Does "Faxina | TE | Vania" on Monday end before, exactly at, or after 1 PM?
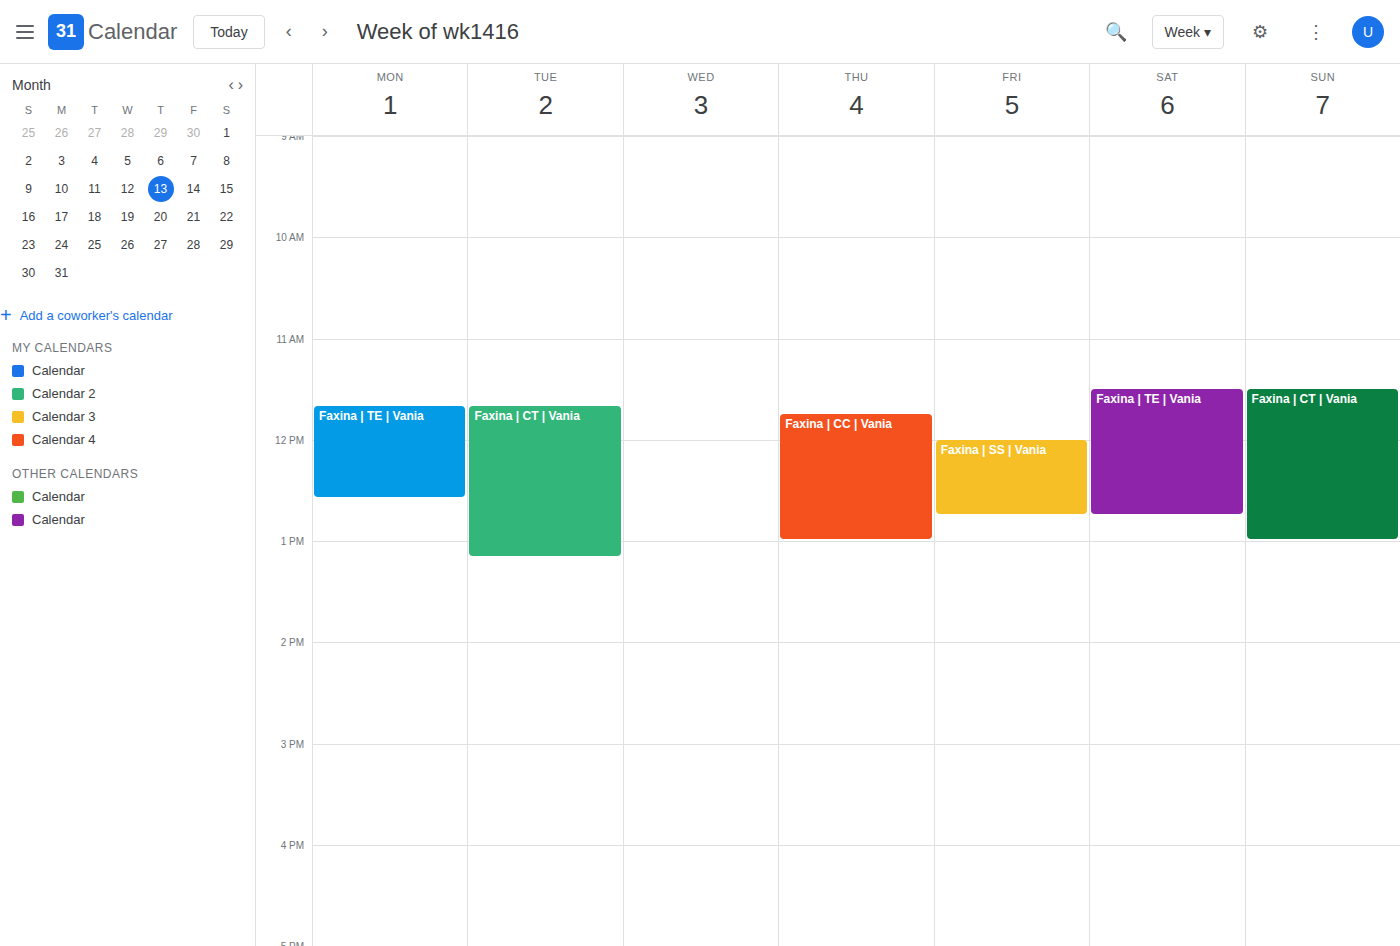
12:35 PM -- before 1 PM, 25 minutes above the 1 PM line.